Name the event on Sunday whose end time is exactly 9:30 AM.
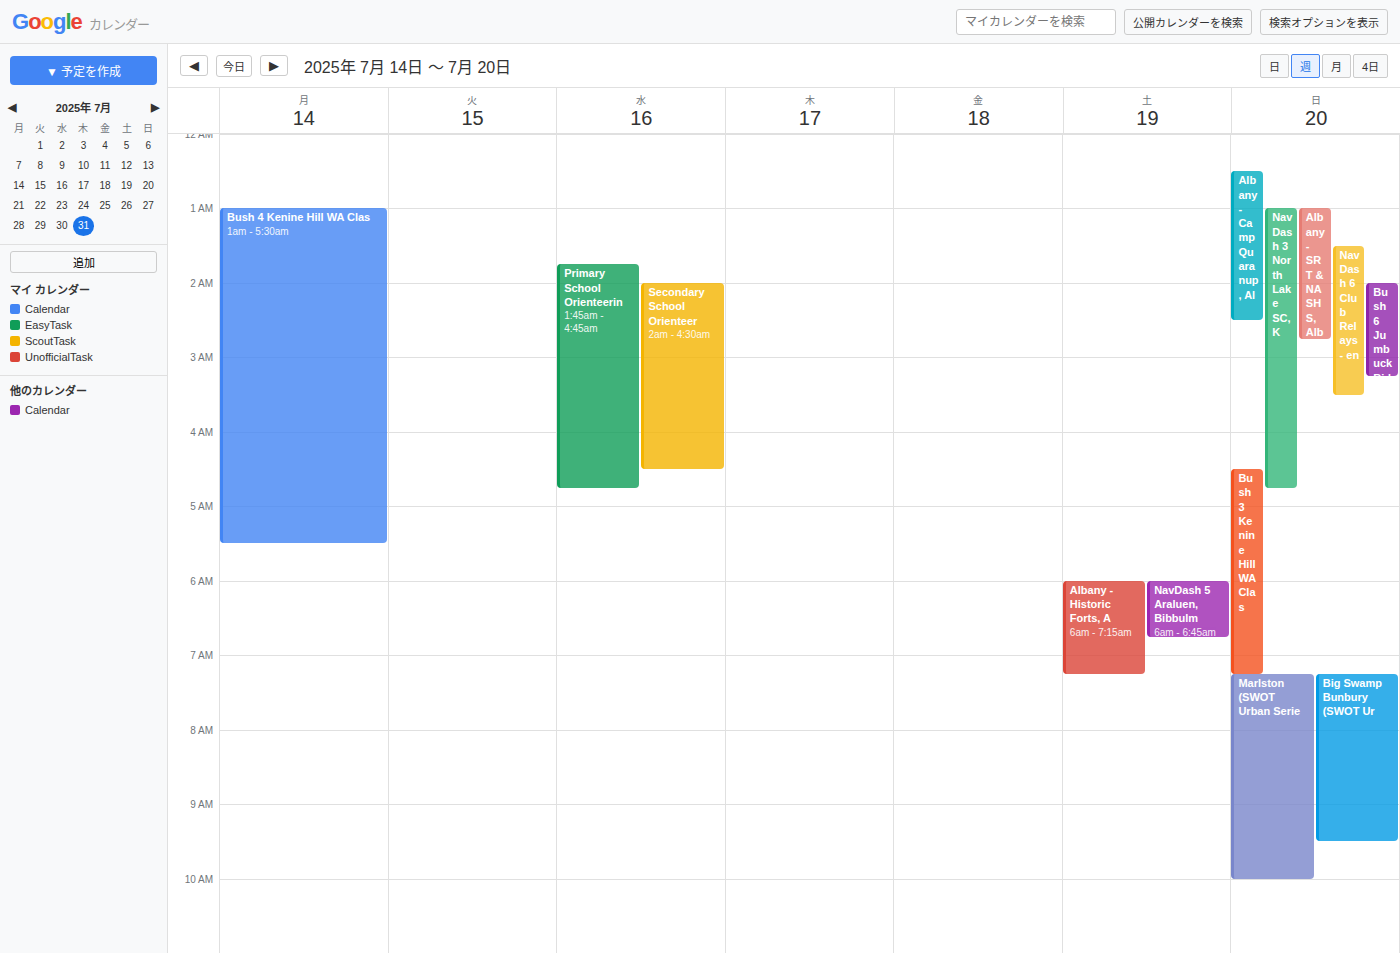
"Big Swamp Bunbury (SWOT Ur"